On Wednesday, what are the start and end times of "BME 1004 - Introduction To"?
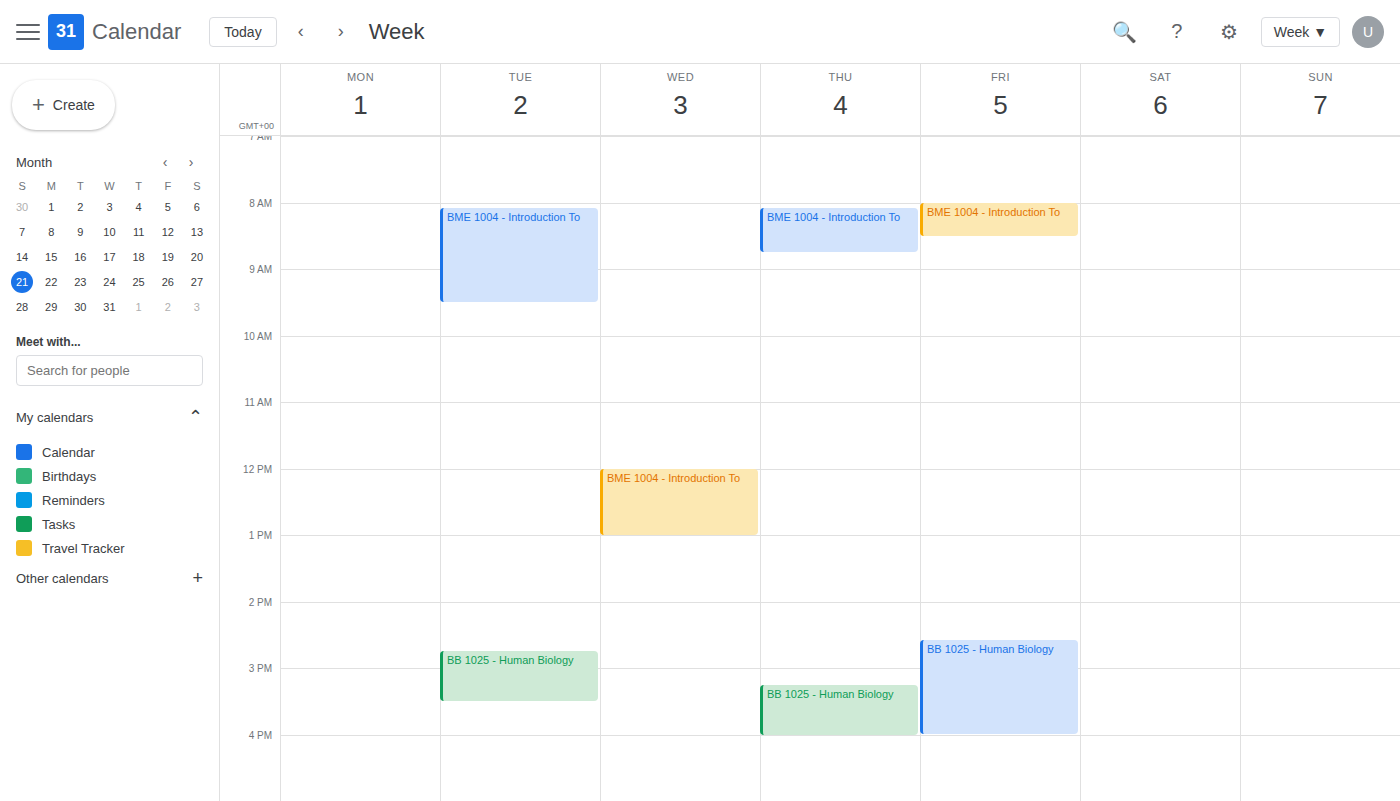
12:00 PM to 1:00 PM